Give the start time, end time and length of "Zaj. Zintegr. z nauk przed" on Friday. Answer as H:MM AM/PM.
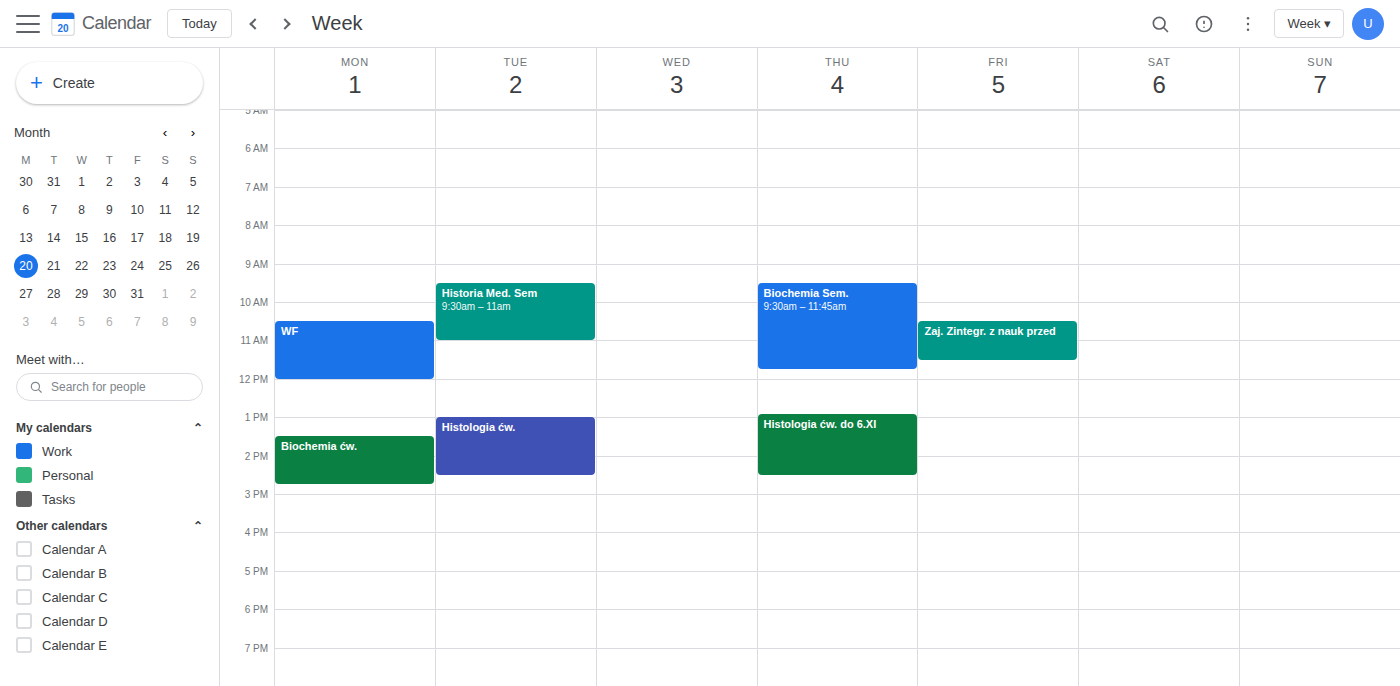
10:30 AM to 11:30 AM, 1 hour